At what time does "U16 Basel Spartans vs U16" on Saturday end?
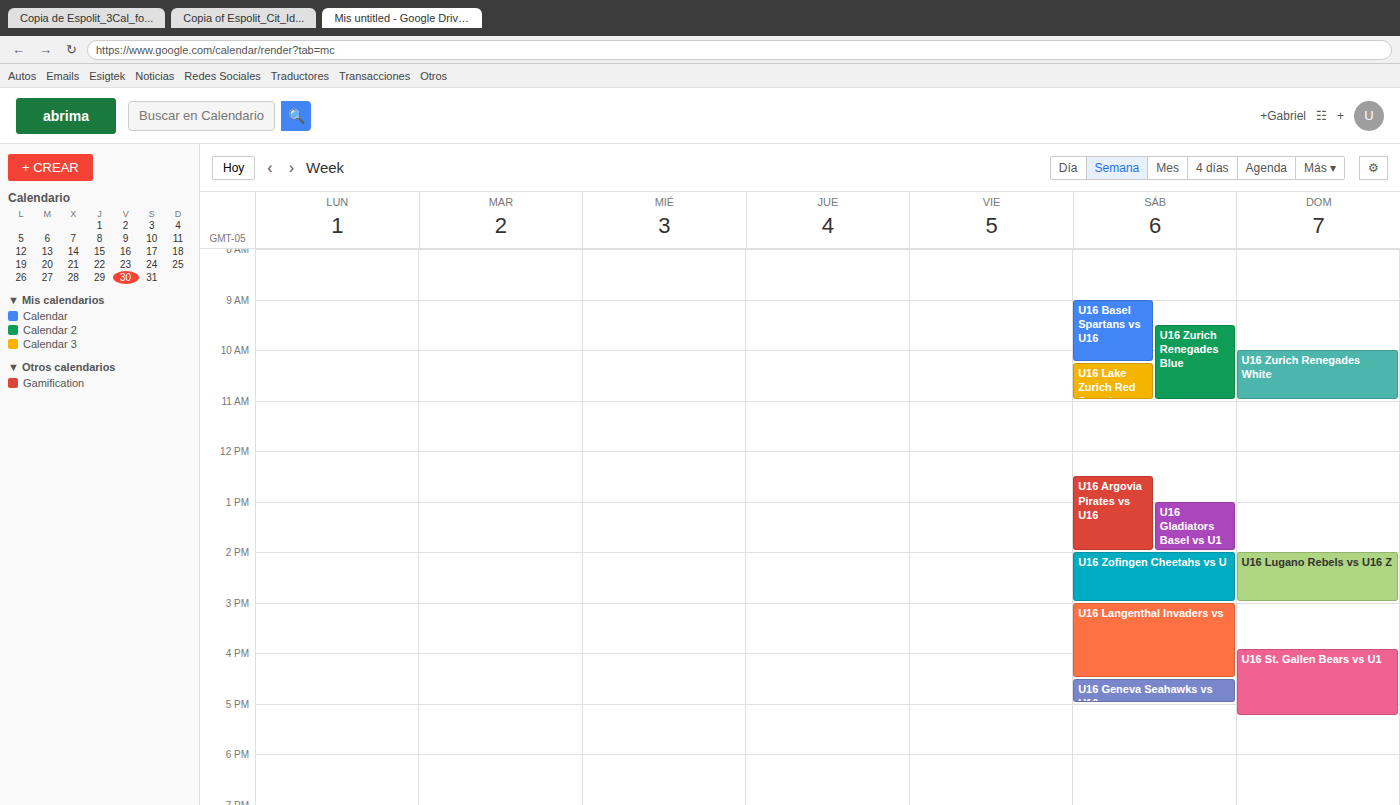
10:15